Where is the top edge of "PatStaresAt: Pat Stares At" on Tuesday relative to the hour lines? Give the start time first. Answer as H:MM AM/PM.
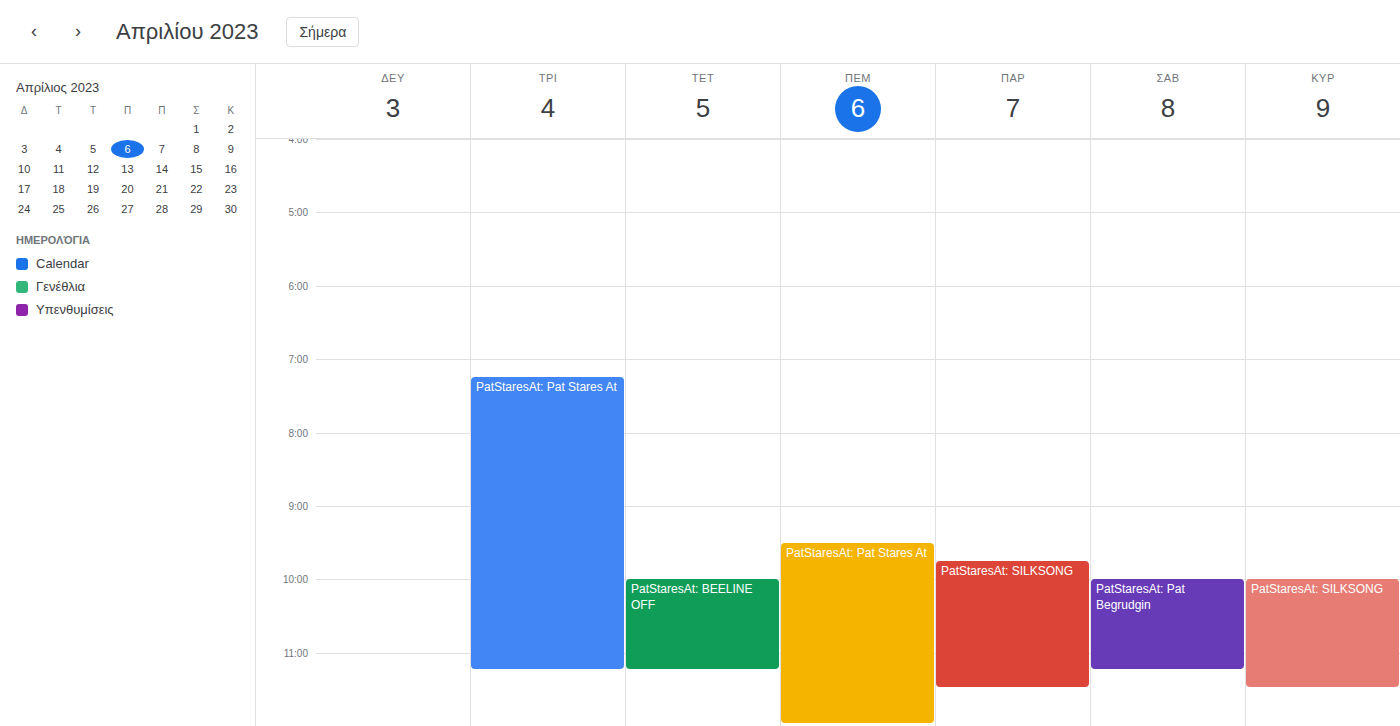
7:15 PM -- neither: a quarter of the way from the 7 PM line to the 8 PM line.